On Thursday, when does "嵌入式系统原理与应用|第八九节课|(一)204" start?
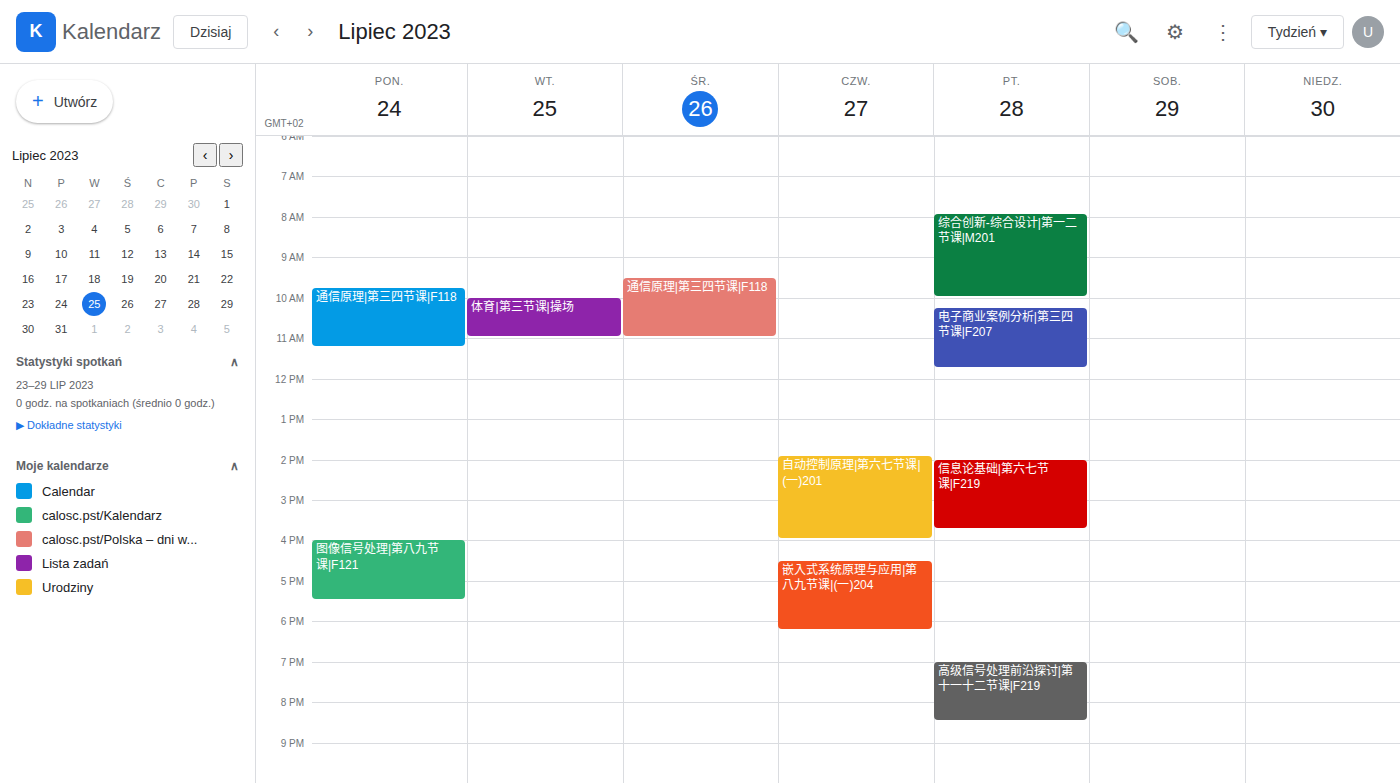
16:30